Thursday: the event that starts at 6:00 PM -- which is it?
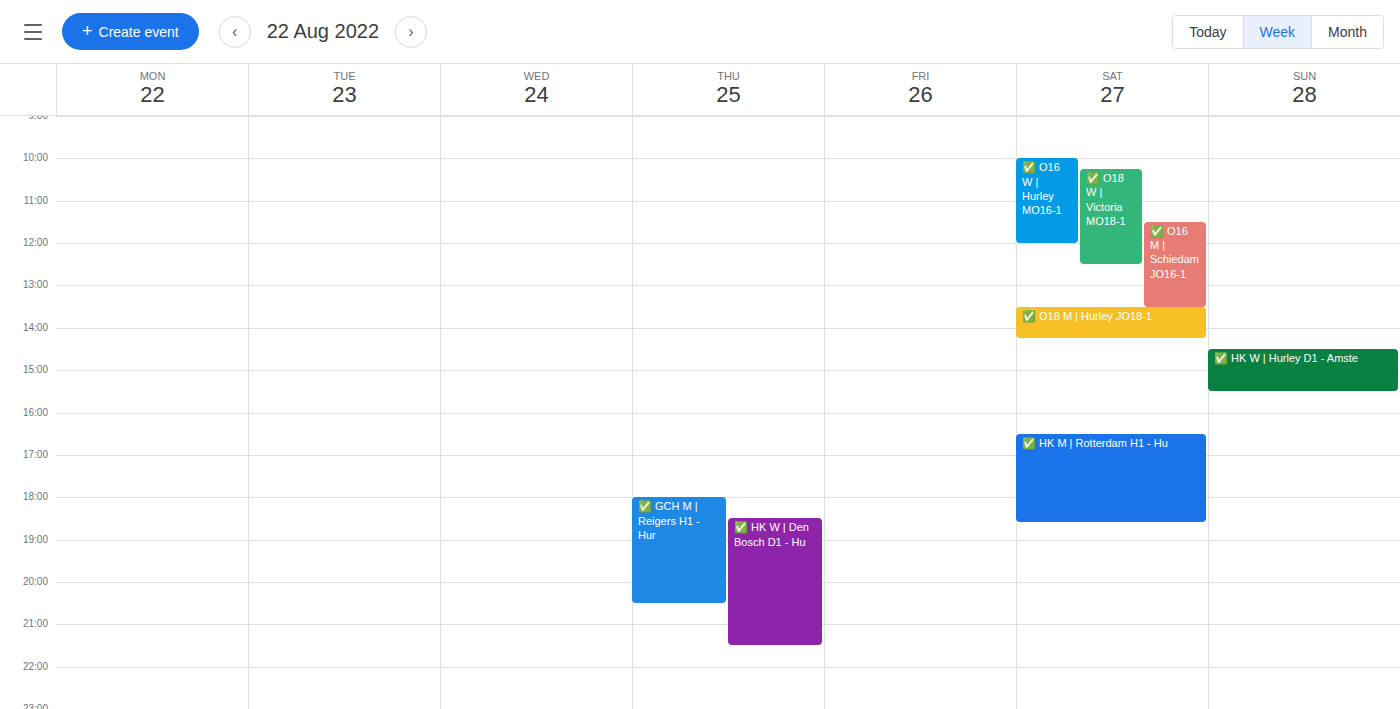
"✅ GCH M | Reigers H1 - Hur"